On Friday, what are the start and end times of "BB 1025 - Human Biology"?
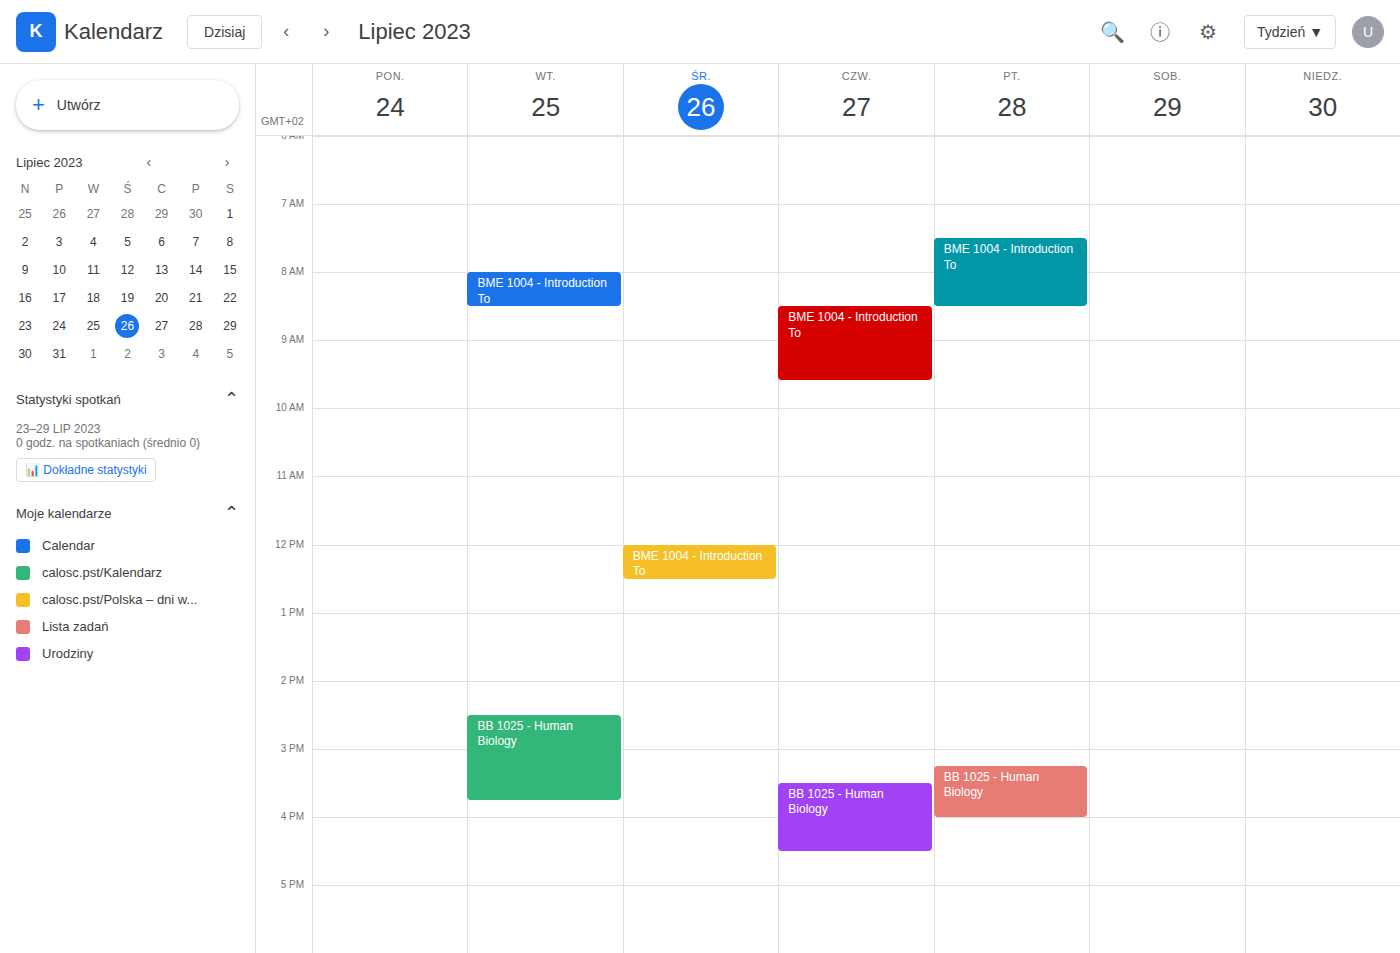
3:15 PM to 4:00 PM